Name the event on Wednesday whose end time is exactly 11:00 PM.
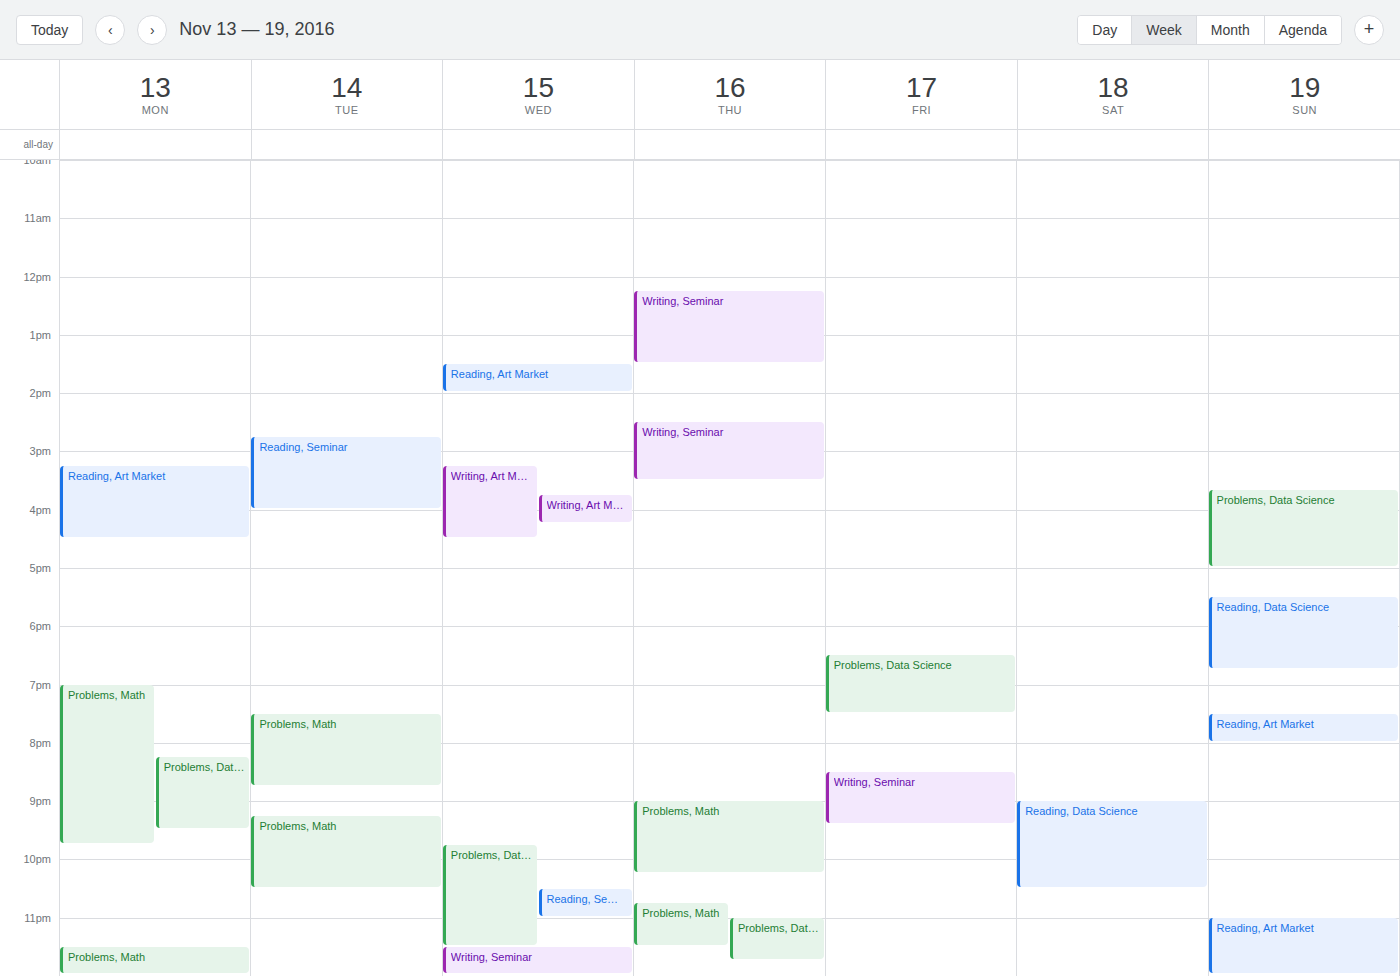
"Reading, Seminar"